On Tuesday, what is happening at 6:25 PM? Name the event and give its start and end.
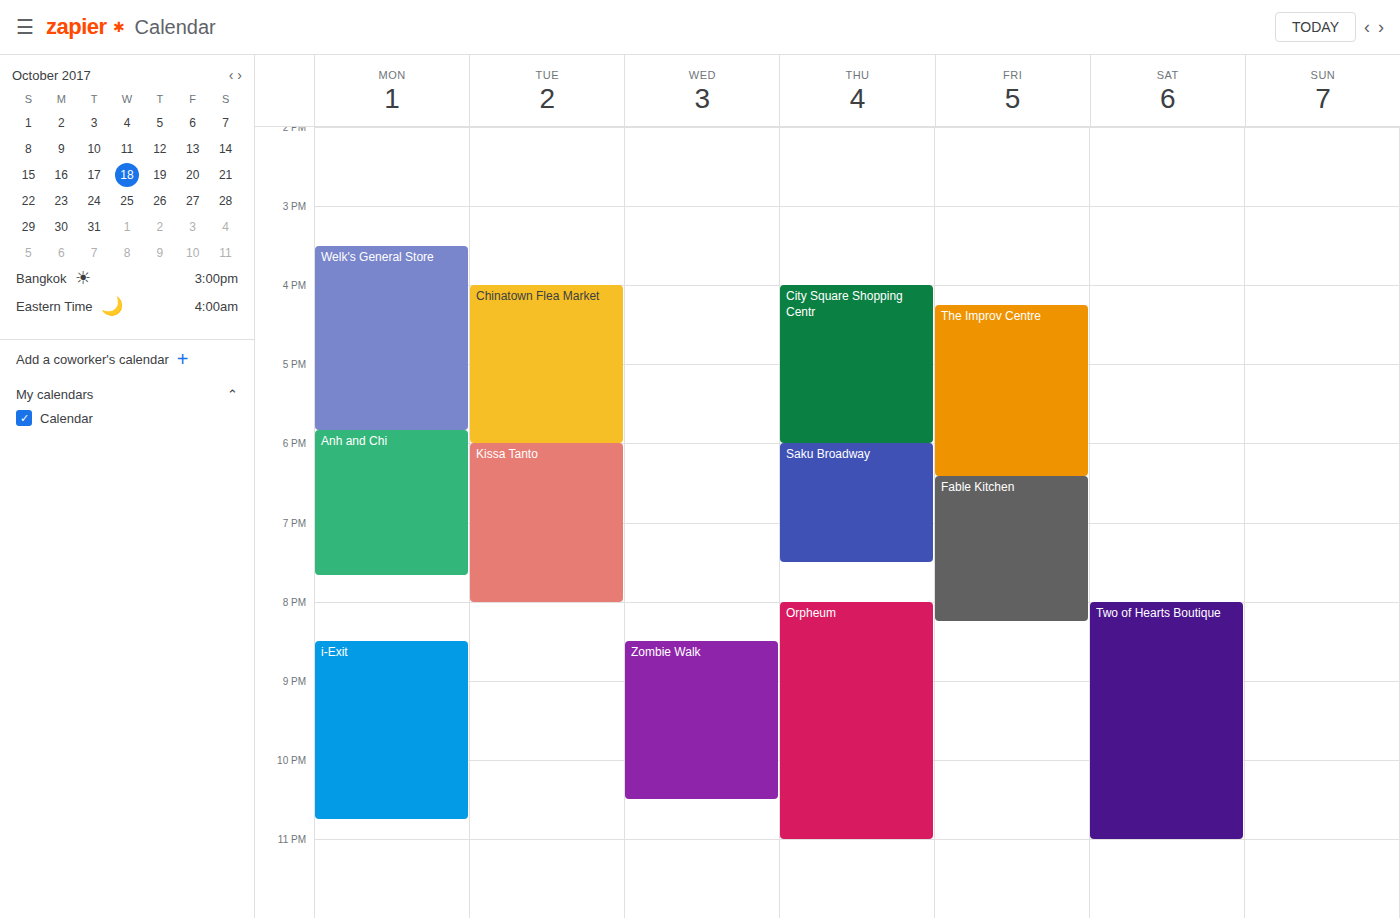
"Kissa Tanto", 6:00 PM to 8:00 PM